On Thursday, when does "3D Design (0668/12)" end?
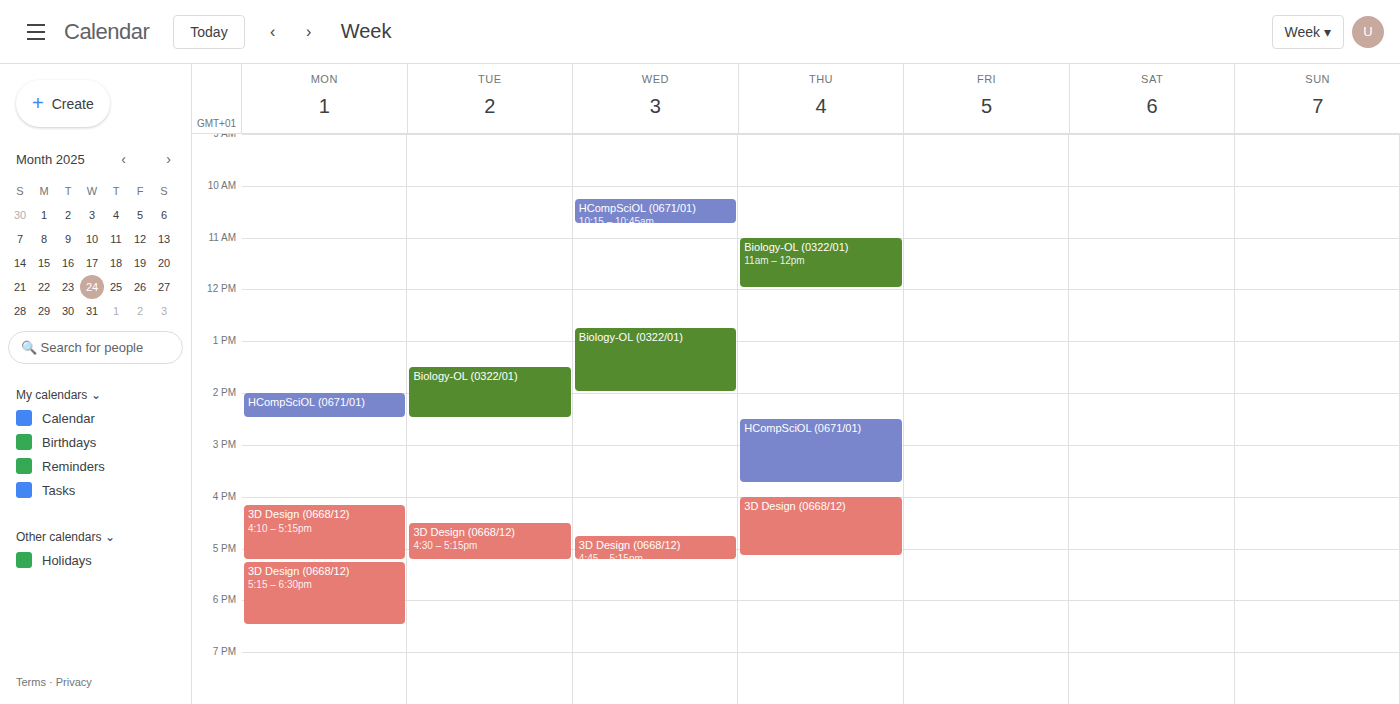
5:10 PM